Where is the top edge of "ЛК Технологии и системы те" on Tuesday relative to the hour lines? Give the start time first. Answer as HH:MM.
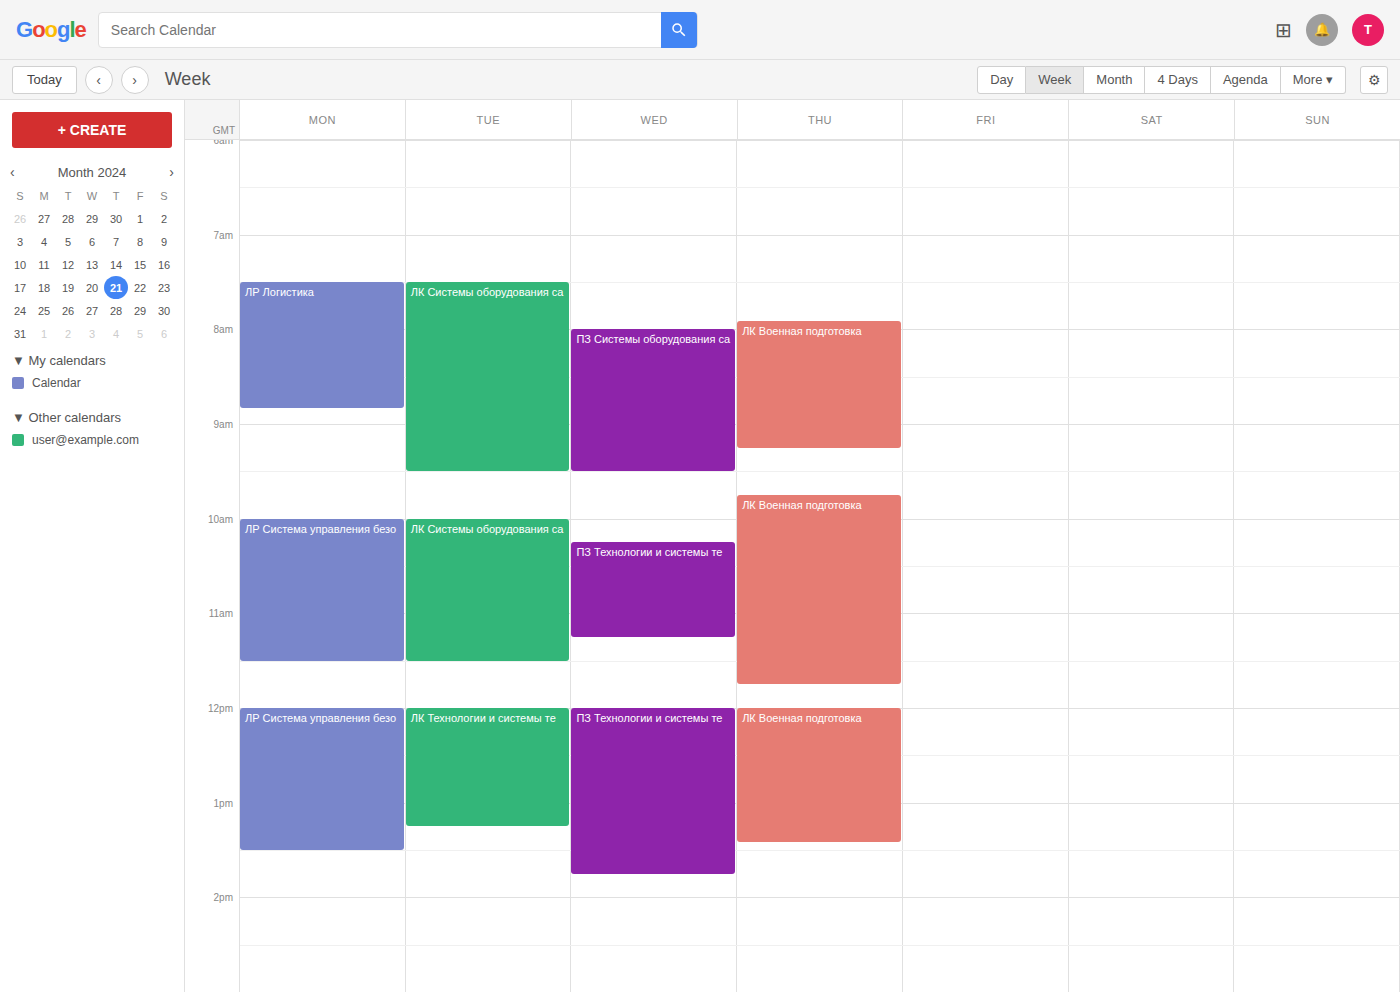
12:00 -- exactly on the 12:00 line.